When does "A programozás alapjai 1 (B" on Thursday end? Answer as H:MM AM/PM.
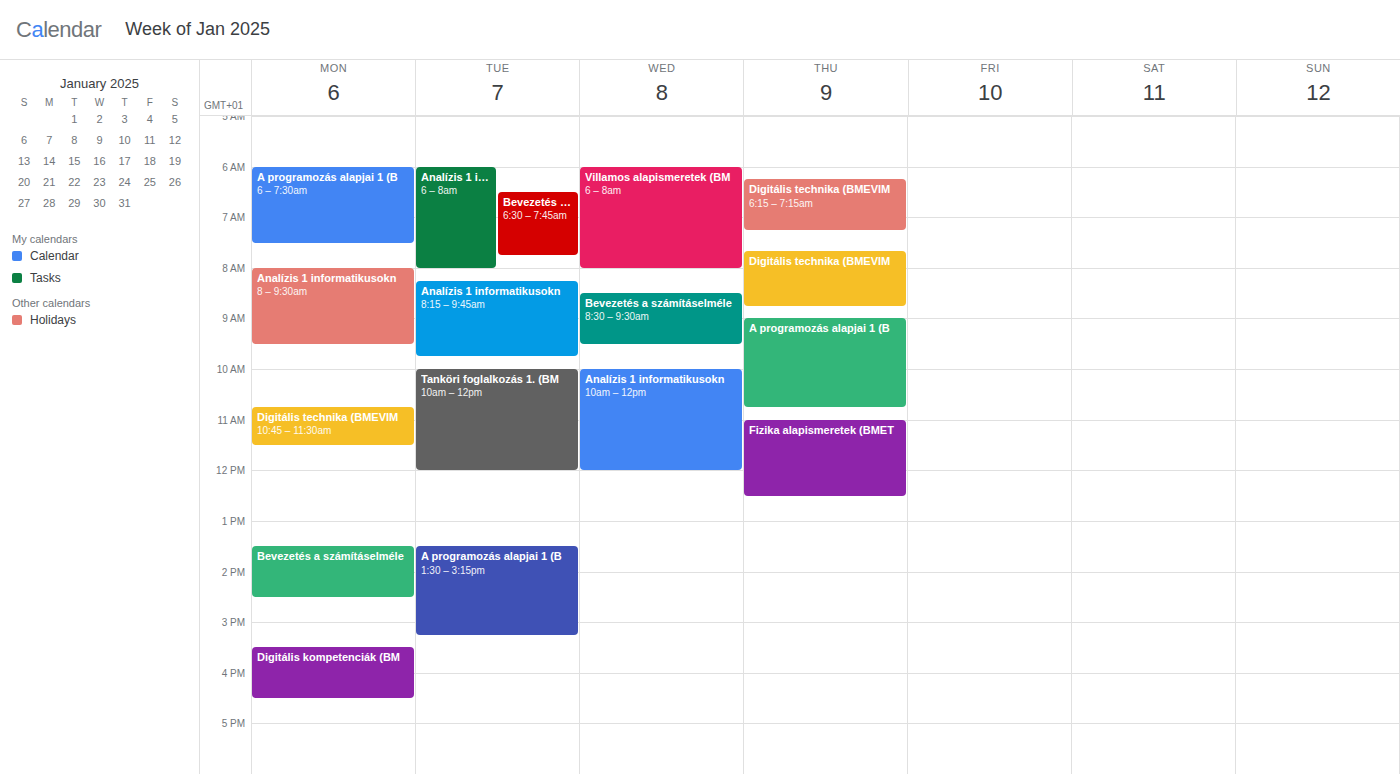
10:45 AM